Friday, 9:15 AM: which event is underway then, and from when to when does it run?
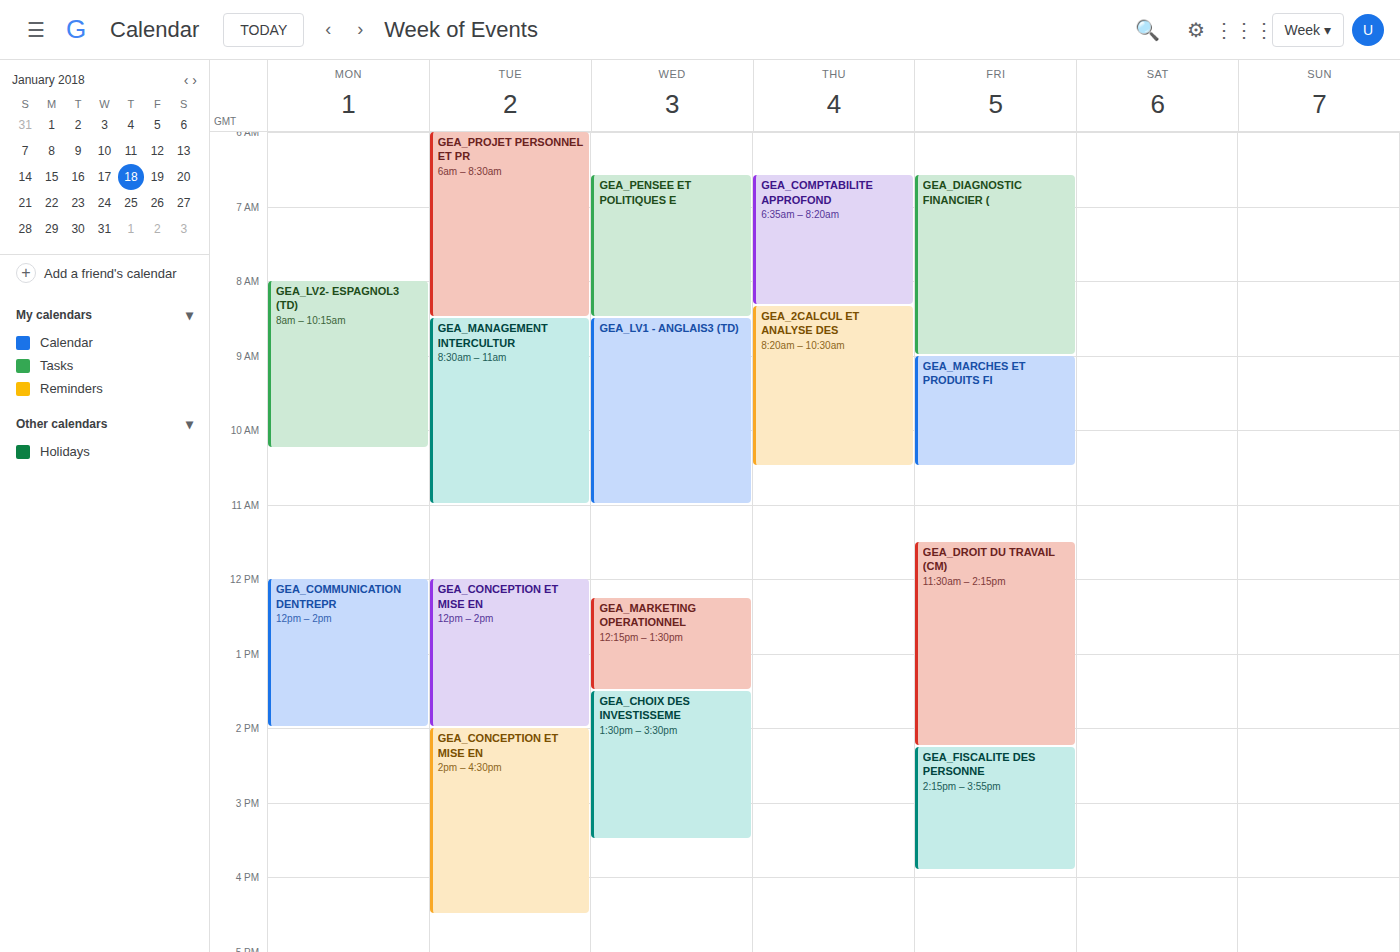
"GEA_MARCHES ET PRODUITS FI", 9:00 AM to 10:30 AM